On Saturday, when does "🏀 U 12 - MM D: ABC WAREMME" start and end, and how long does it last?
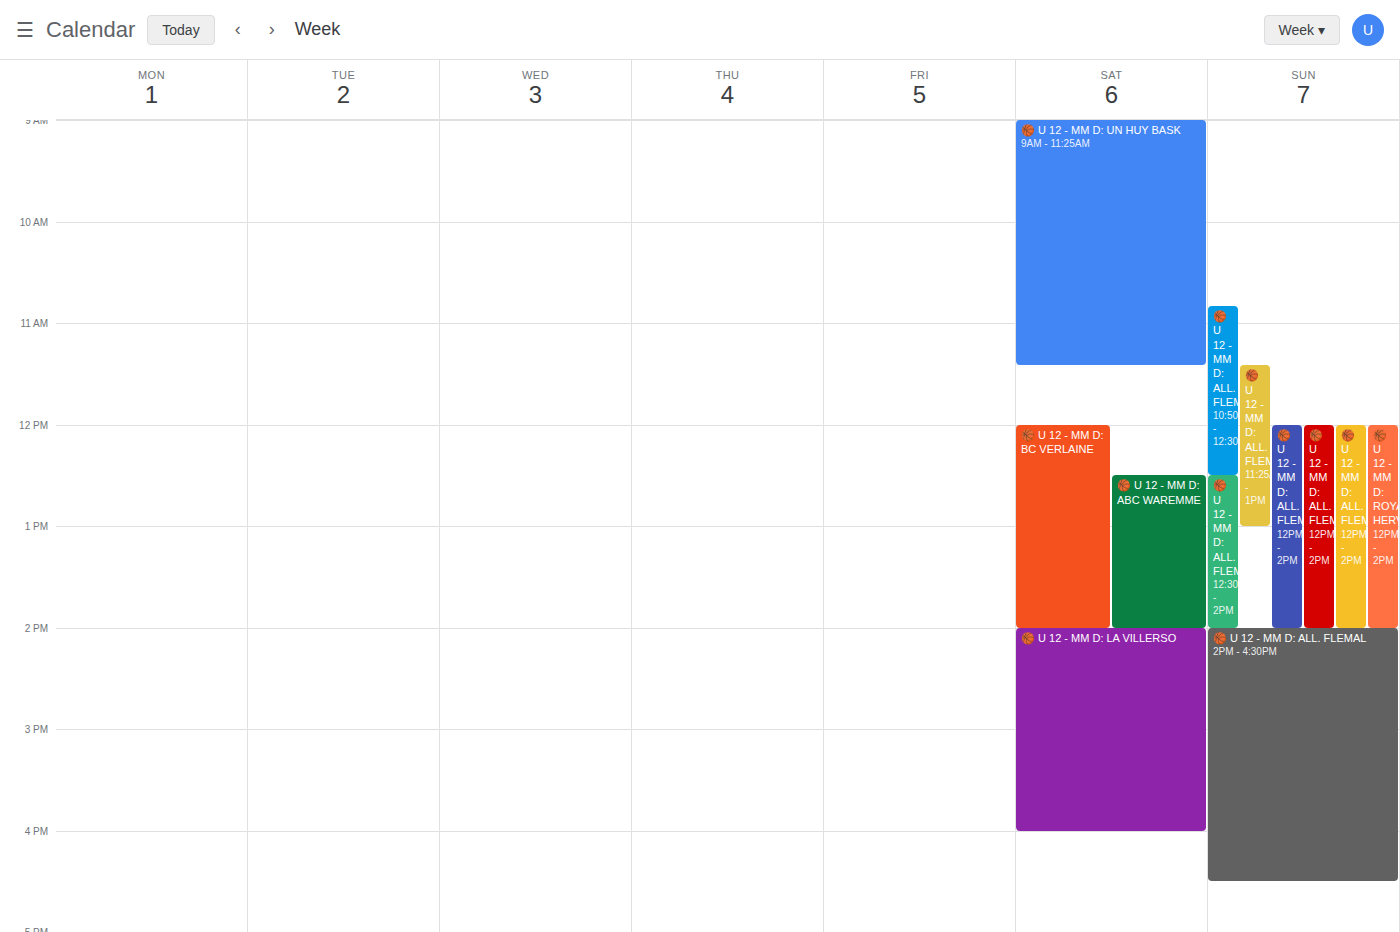
12:30 PM to 2:00 PM, 1 hour 30 minutes